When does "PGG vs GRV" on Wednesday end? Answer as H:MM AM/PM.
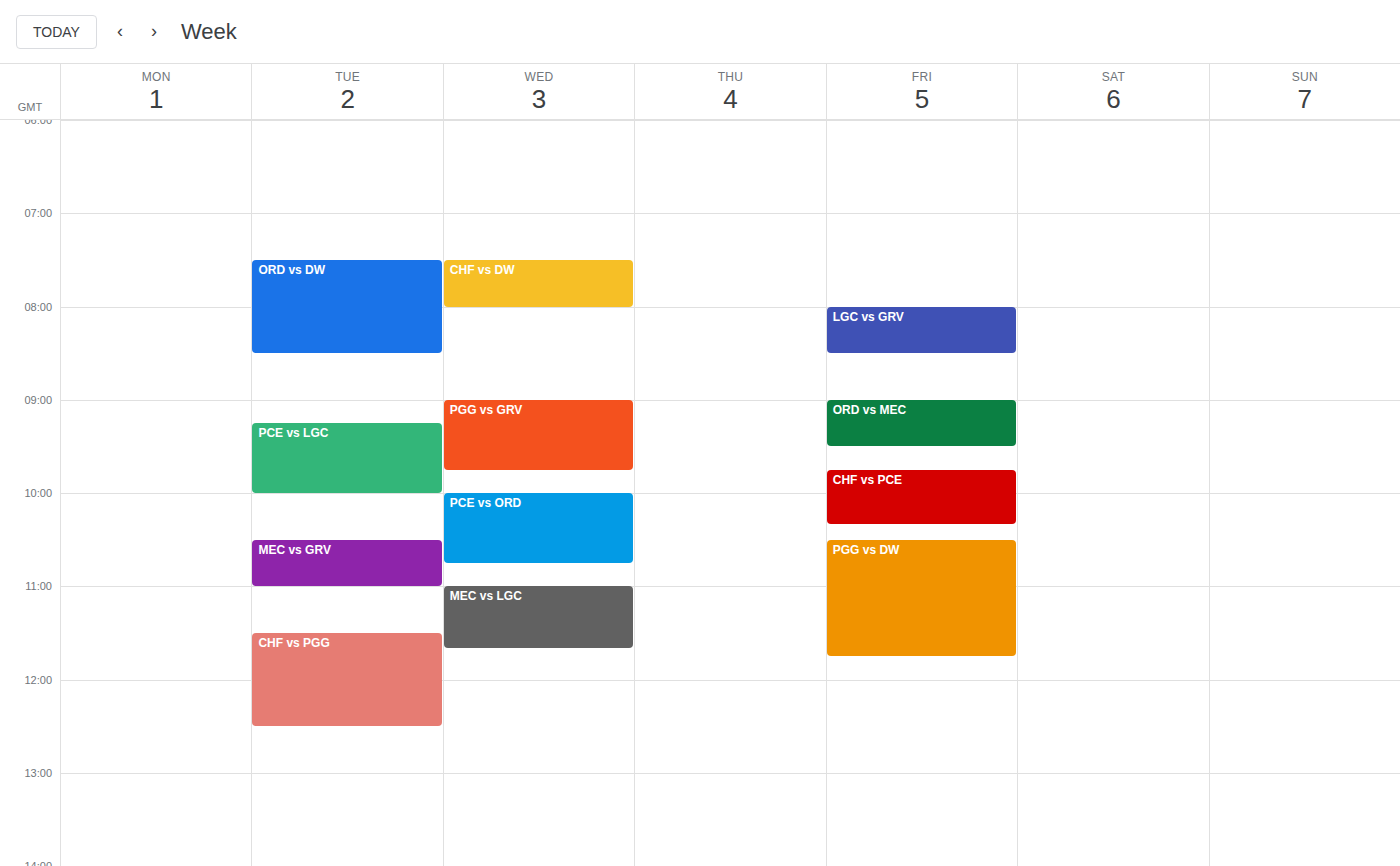
9:45 AM